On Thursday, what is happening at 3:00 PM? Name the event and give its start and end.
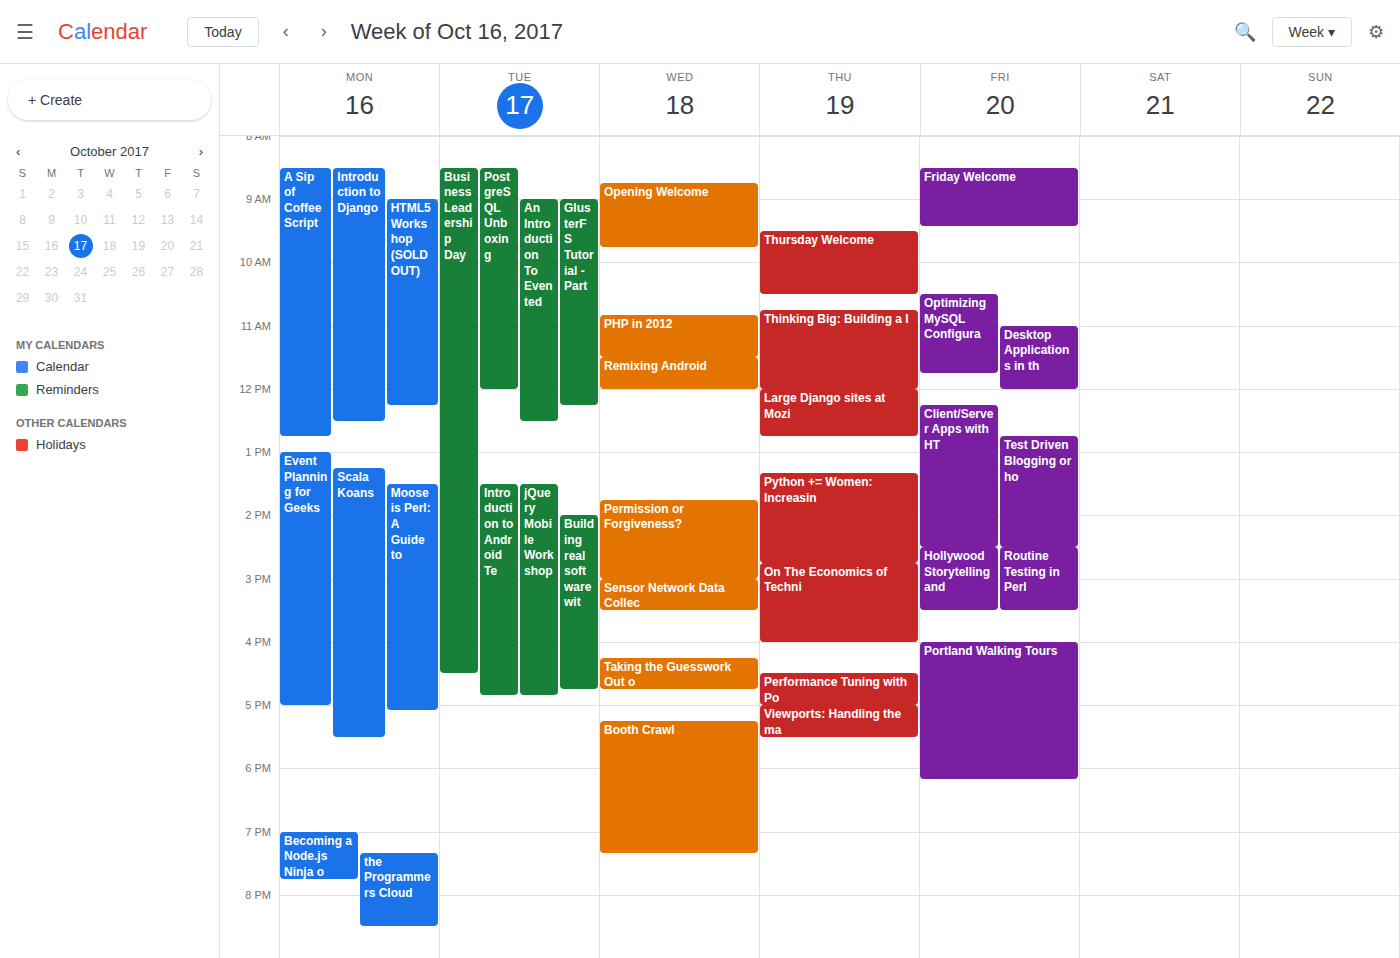
"On The Economics of Techni", 2:45 PM to 4:00 PM